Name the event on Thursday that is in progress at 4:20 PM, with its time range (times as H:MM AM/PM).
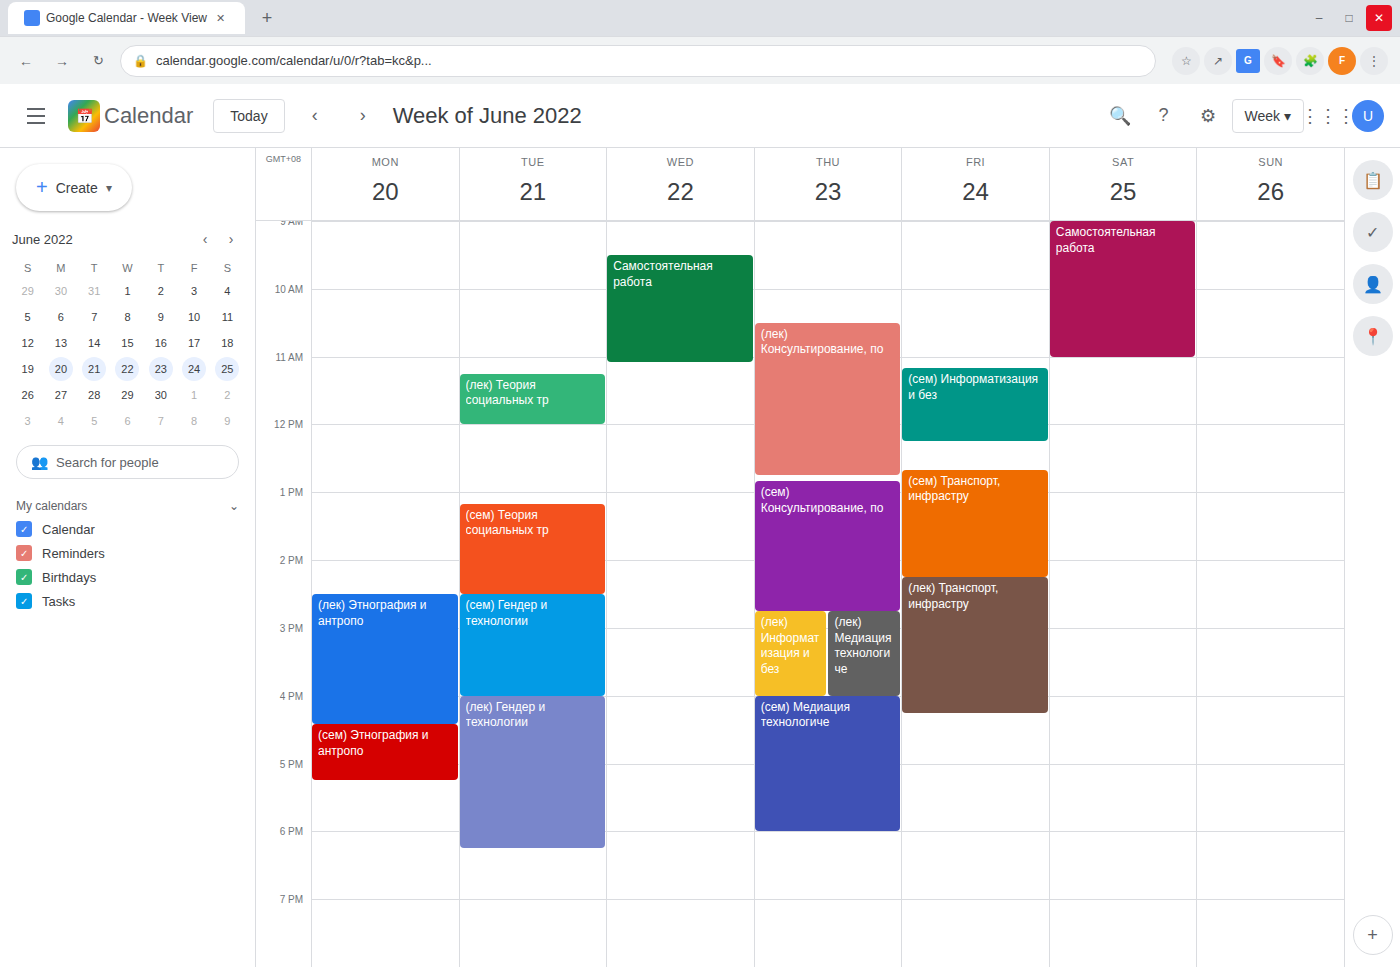
"(сем) Медиация технологиче", 4:00 PM to 6:00 PM